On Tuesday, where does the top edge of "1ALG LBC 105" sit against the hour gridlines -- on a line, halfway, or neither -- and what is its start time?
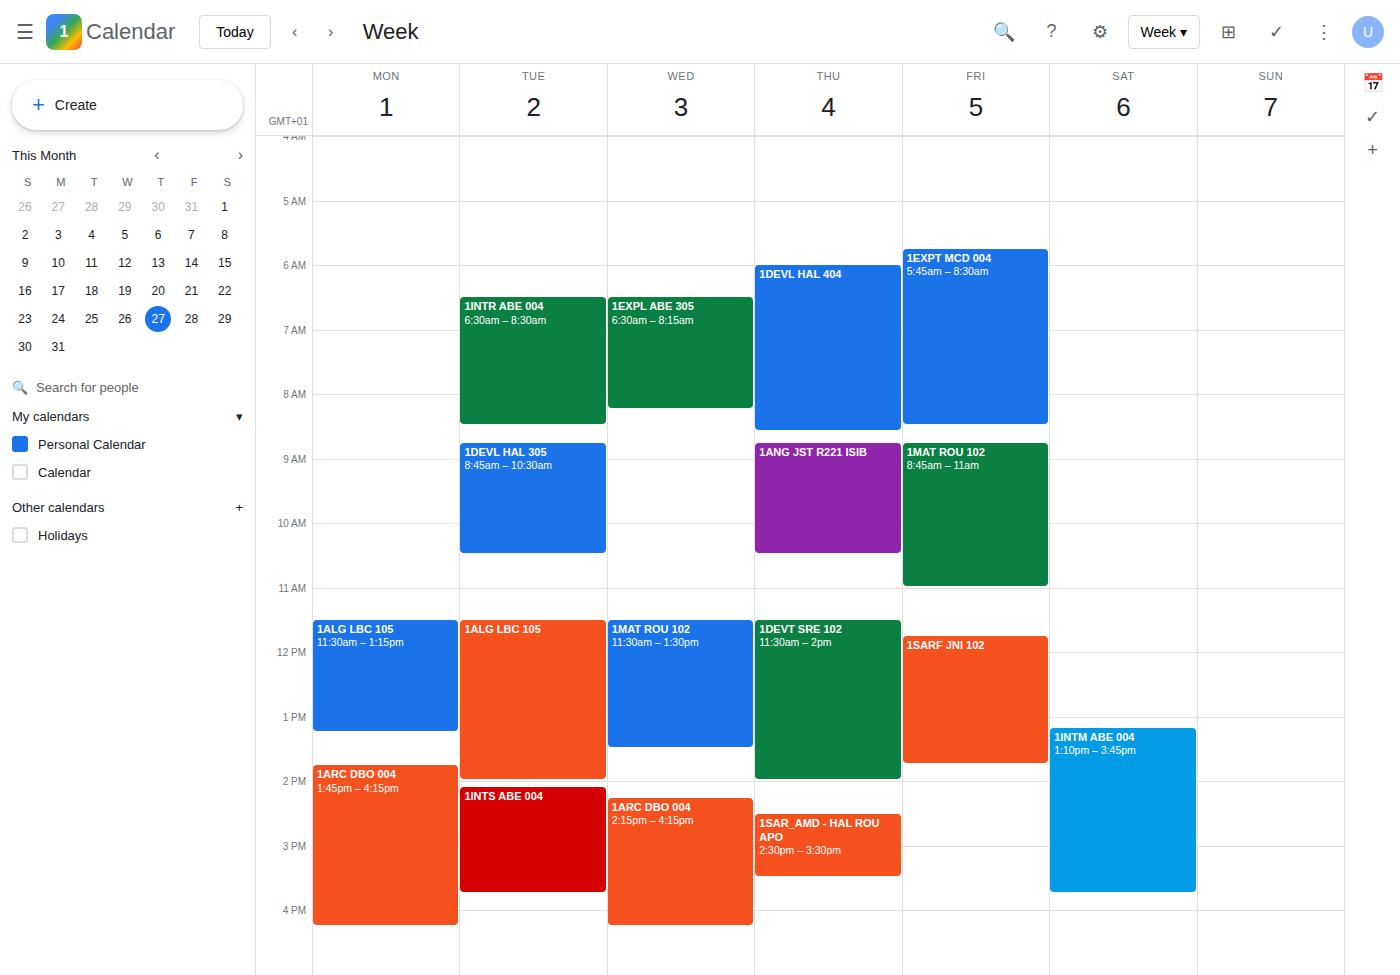
11:30 AM -- halfway between the 11 AM and 12 PM lines.